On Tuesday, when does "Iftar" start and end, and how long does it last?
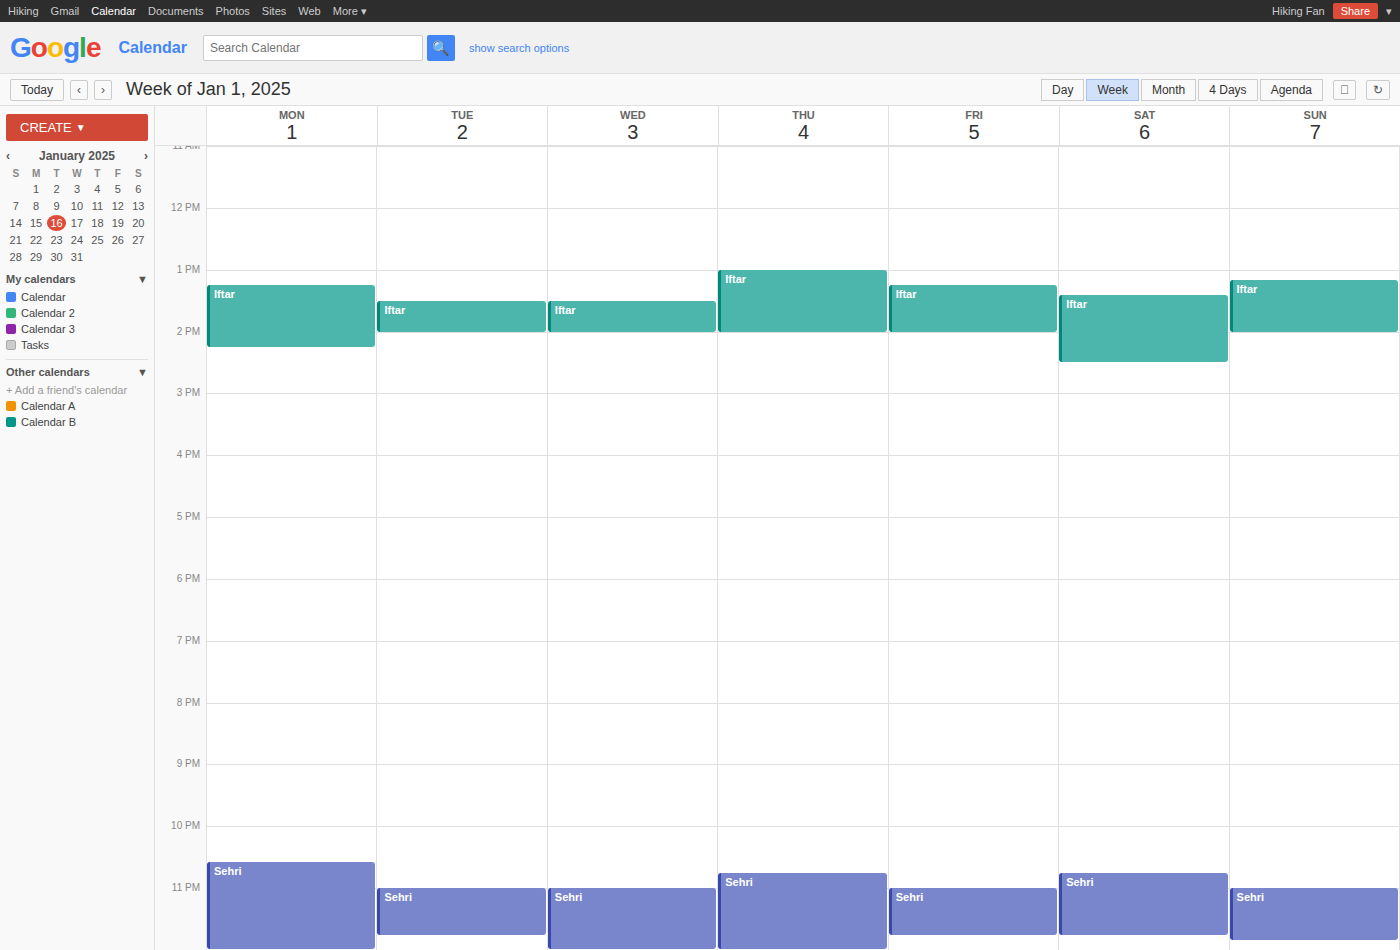
1:30 PM to 2:00 PM, 30 minutes